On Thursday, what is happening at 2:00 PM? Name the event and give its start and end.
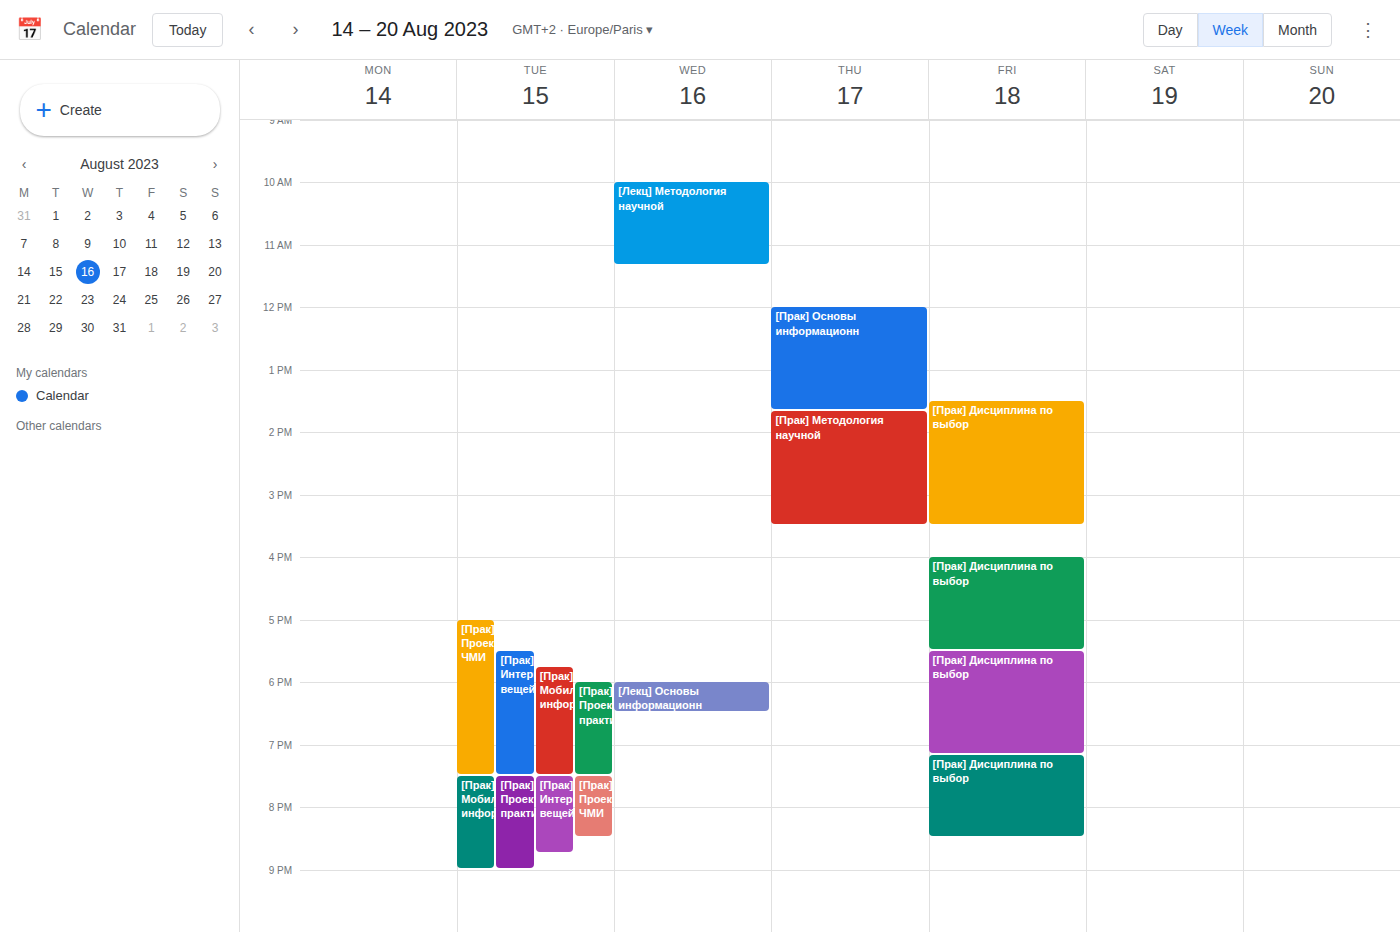
"[Прак] Методология научной", 1:40 PM to 3:30 PM